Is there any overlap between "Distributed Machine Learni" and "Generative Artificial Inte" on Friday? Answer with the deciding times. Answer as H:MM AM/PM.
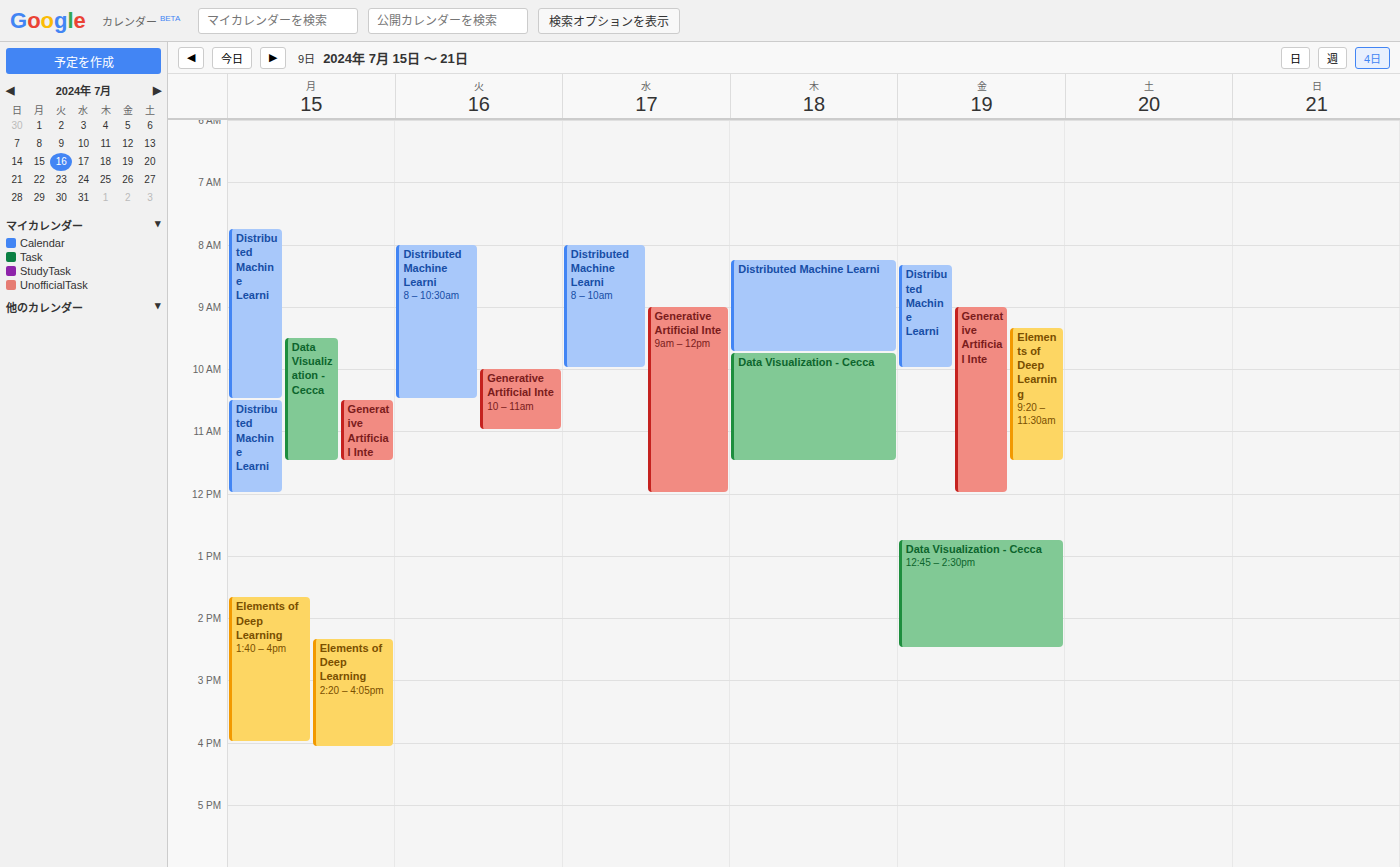
"Generative Artificial Inte" starts at 9:00 AM, before "Distributed Machine Learni" ends at 10:00 AM -- they overlap.